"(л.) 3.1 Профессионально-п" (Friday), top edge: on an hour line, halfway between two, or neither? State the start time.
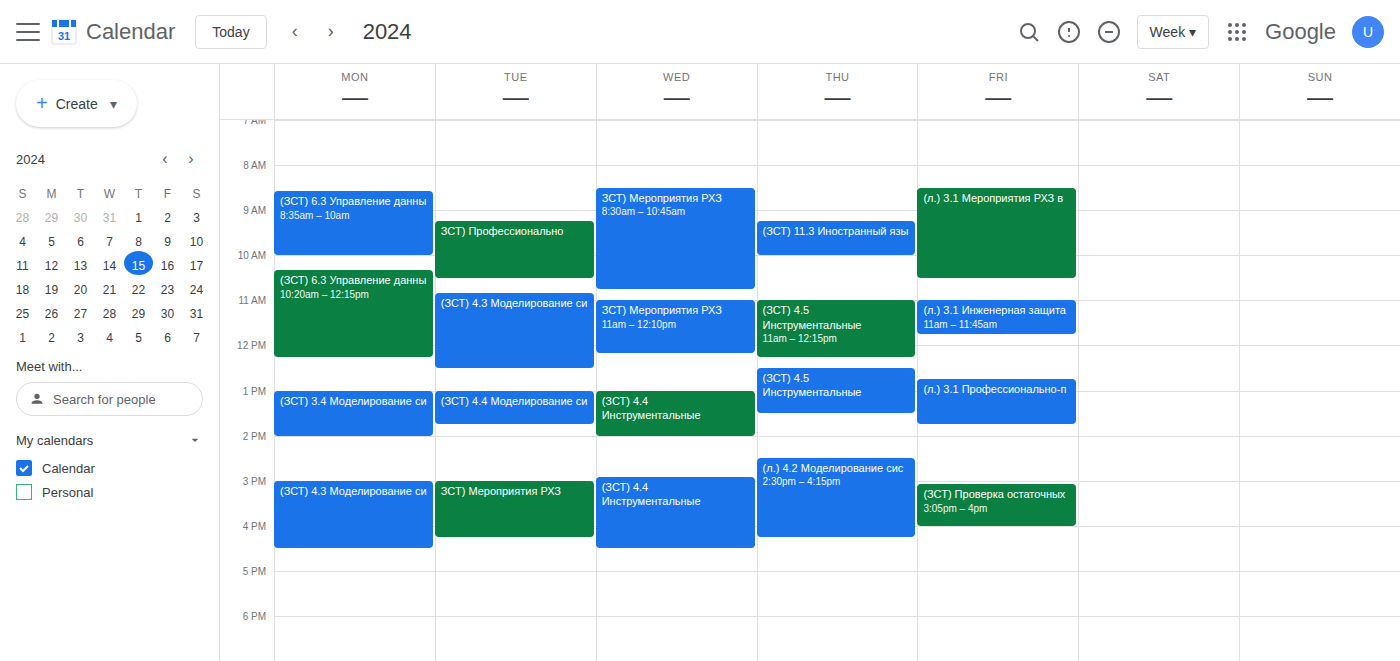
12:45 -- neither: three quarters of the way from the 12:00 line to the 13:00 line.